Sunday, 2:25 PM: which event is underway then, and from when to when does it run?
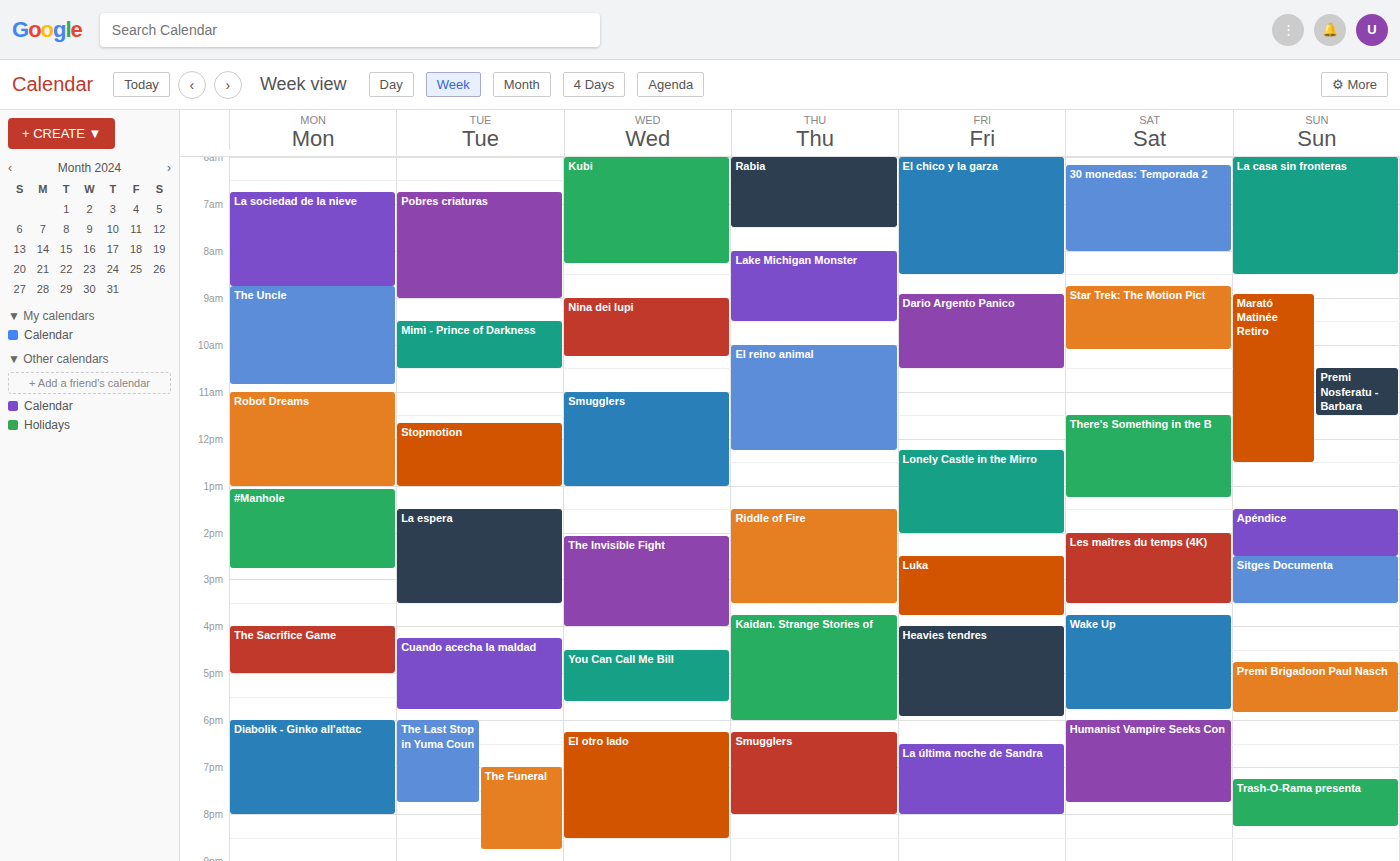
"Apéndice", 1:30 PM to 2:30 PM